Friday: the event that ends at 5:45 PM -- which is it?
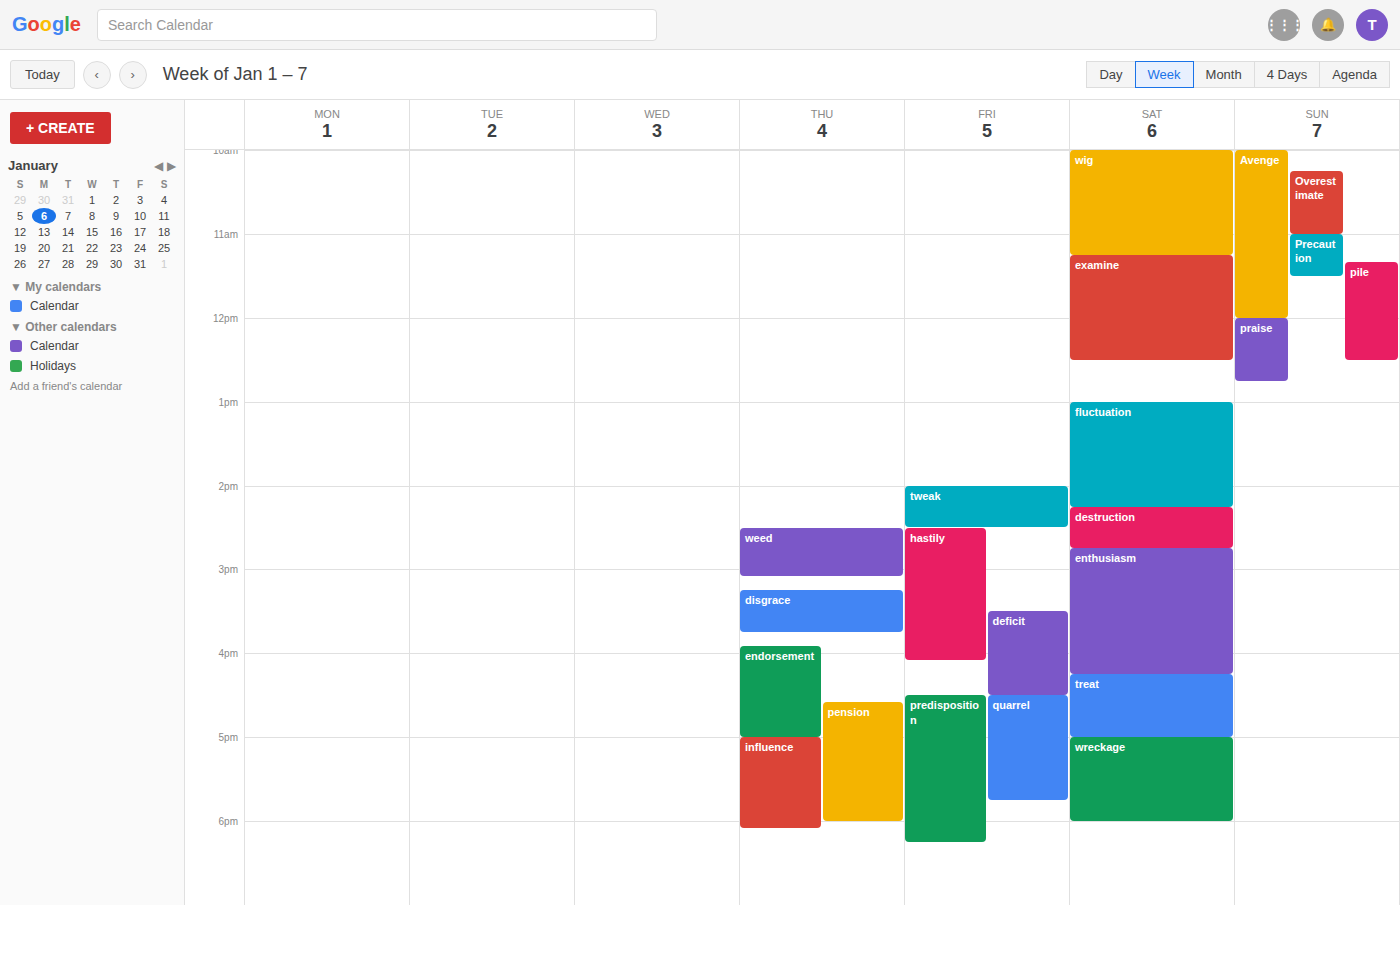
"quarrel"